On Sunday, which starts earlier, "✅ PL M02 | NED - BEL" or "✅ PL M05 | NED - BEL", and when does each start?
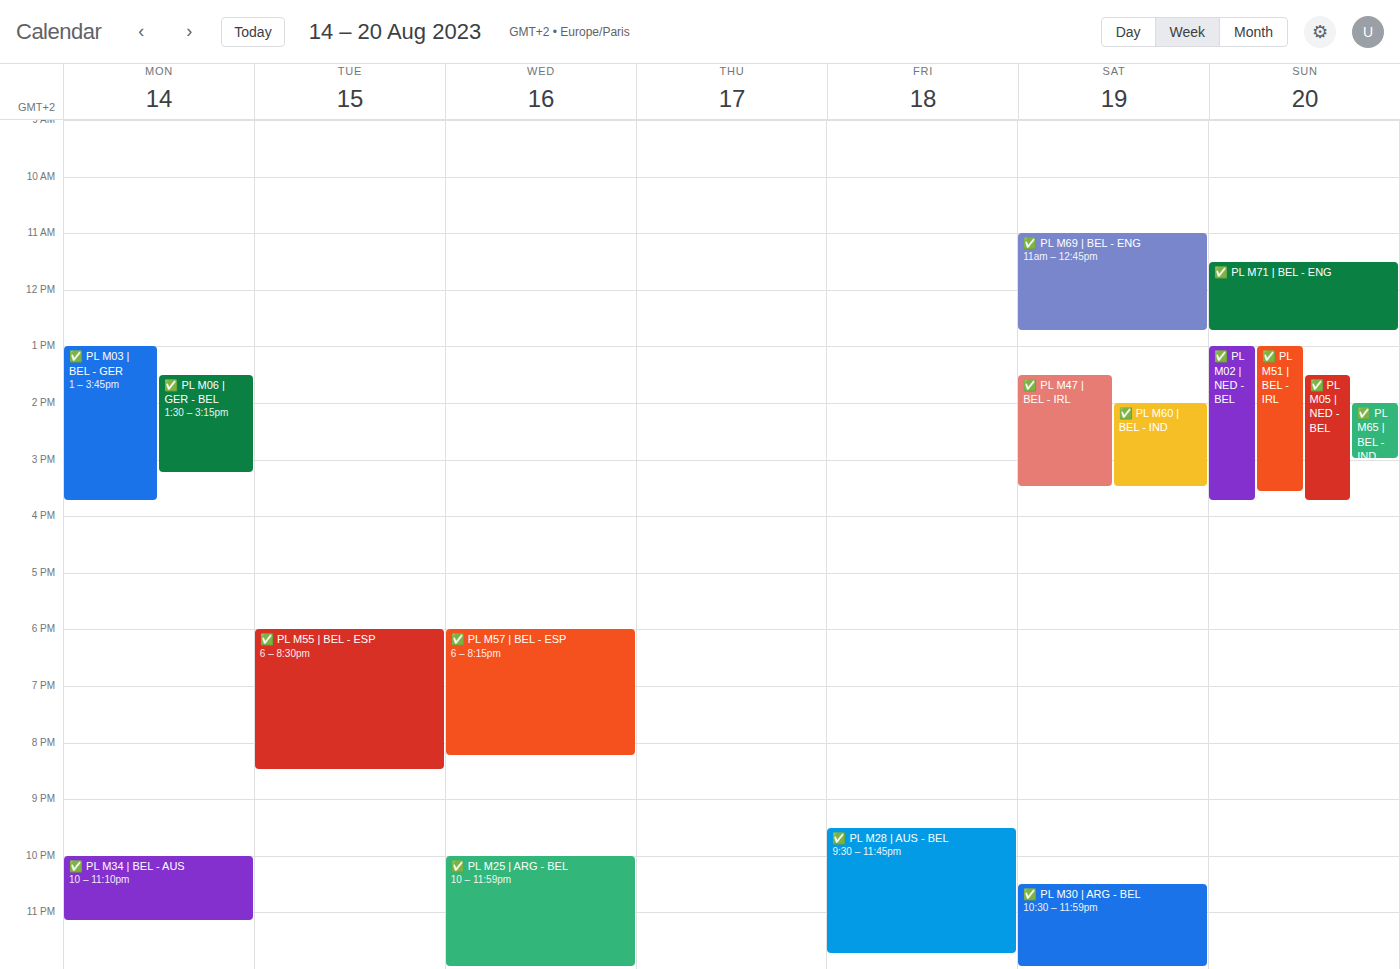
"✅ PL M02 | NED - BEL" 1:00 PM; "✅ PL M05 | NED - BEL" 1:30 PM.